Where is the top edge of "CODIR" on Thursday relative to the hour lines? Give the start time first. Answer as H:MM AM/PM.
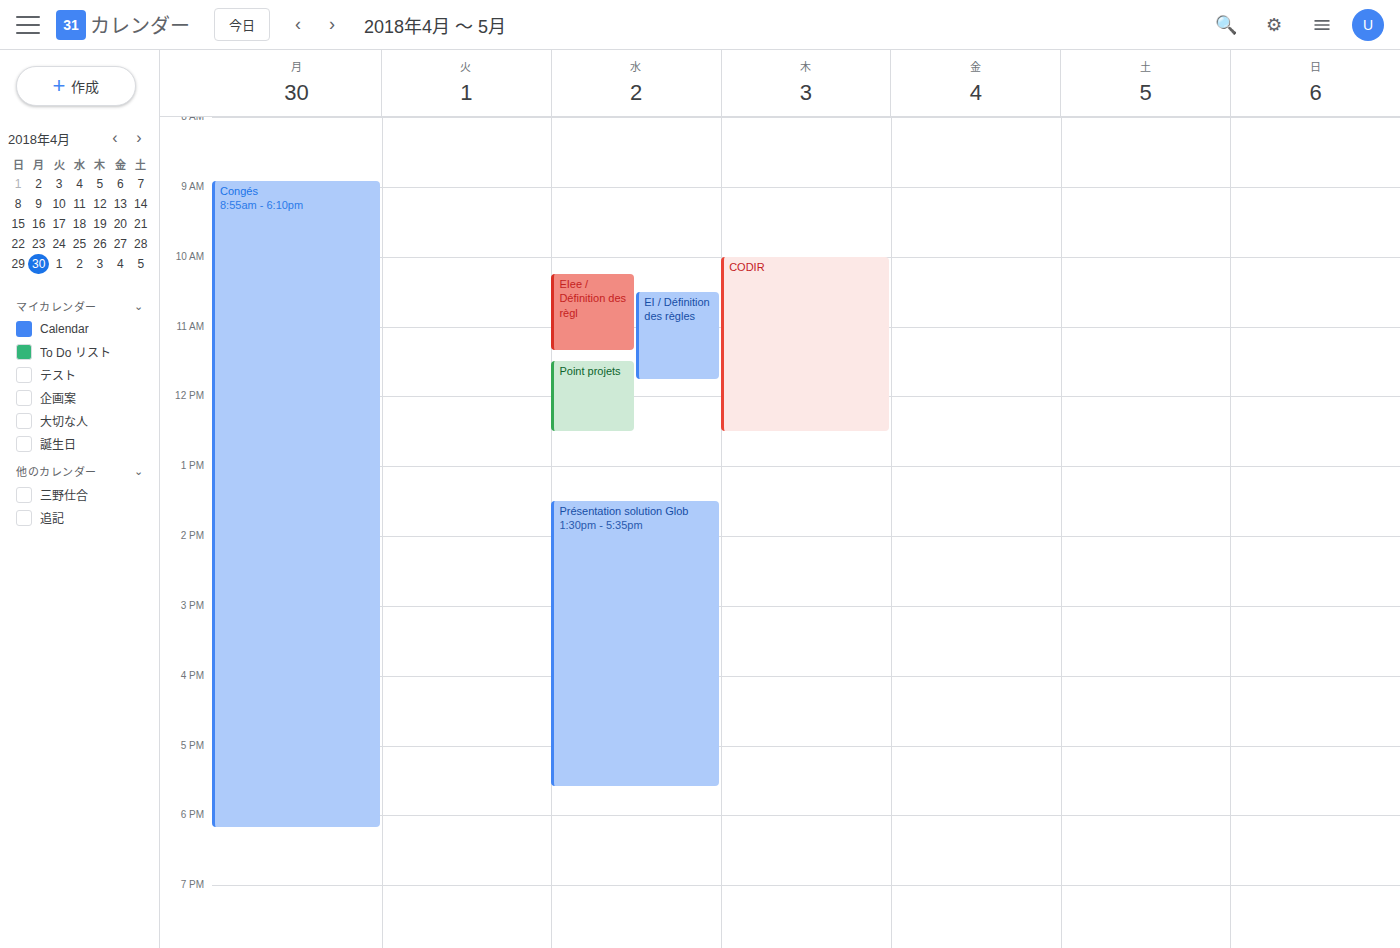
10:00 AM -- exactly on the 10 AM line.